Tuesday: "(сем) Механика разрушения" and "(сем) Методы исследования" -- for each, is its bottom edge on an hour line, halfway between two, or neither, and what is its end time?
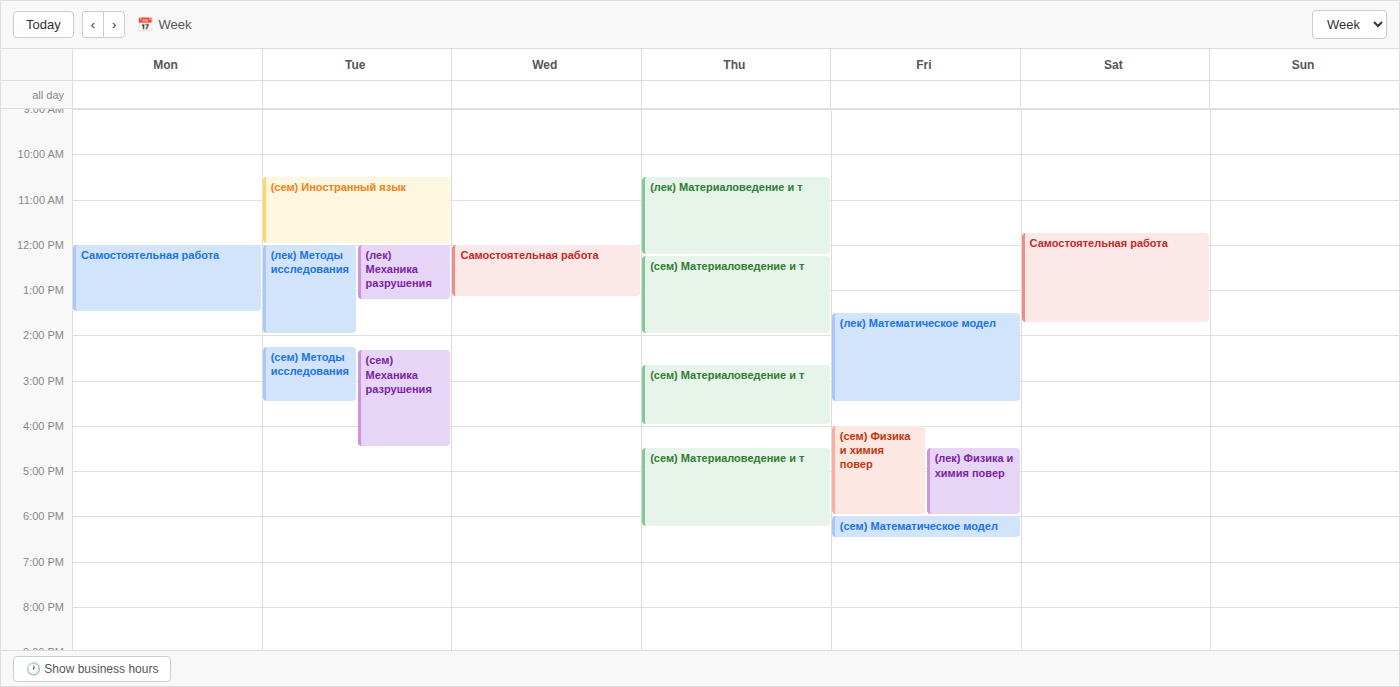
"(сем) Механика разрушения": 4:30 PM, halfway between the 4 PM and 5 PM lines. "(сем) Методы исследования": 3:30 PM, halfway between the 3 PM and 4 PM lines.